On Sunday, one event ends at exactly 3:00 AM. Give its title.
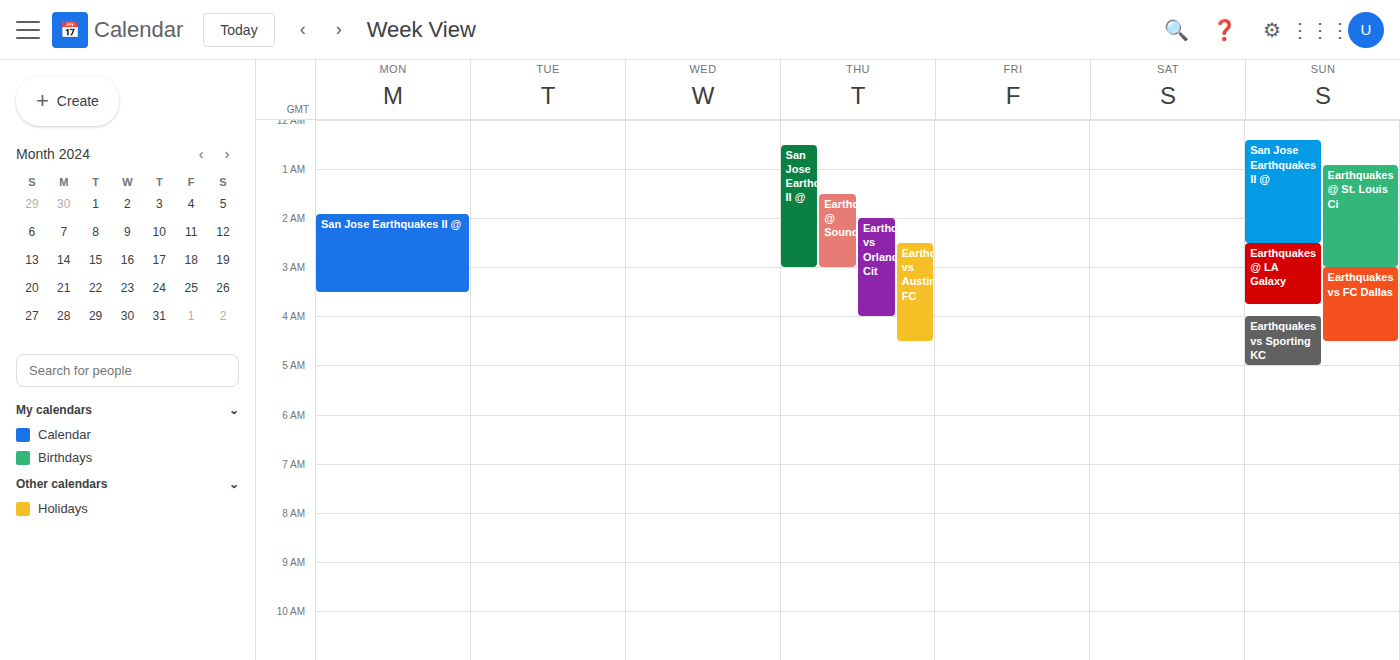
"Earthquakes @ St. Louis Ci"